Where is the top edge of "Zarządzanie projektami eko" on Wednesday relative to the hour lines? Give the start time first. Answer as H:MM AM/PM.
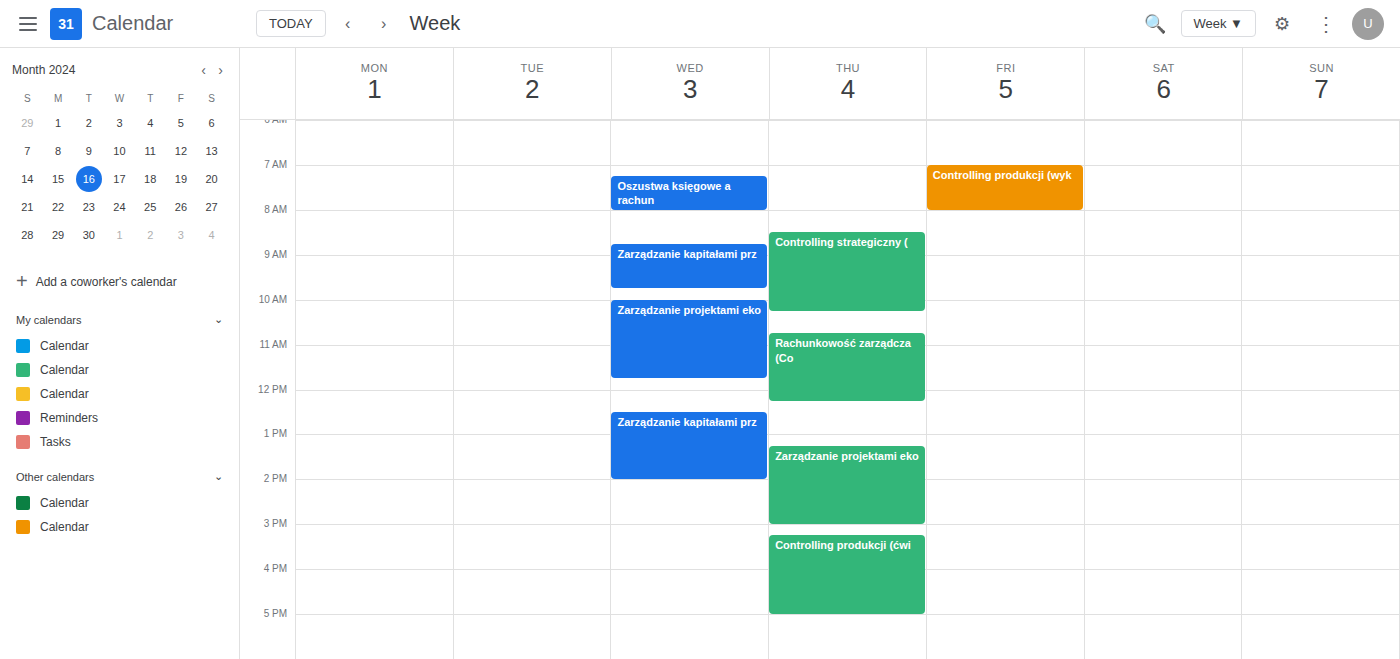
10:00 AM -- exactly on the 10 AM line.